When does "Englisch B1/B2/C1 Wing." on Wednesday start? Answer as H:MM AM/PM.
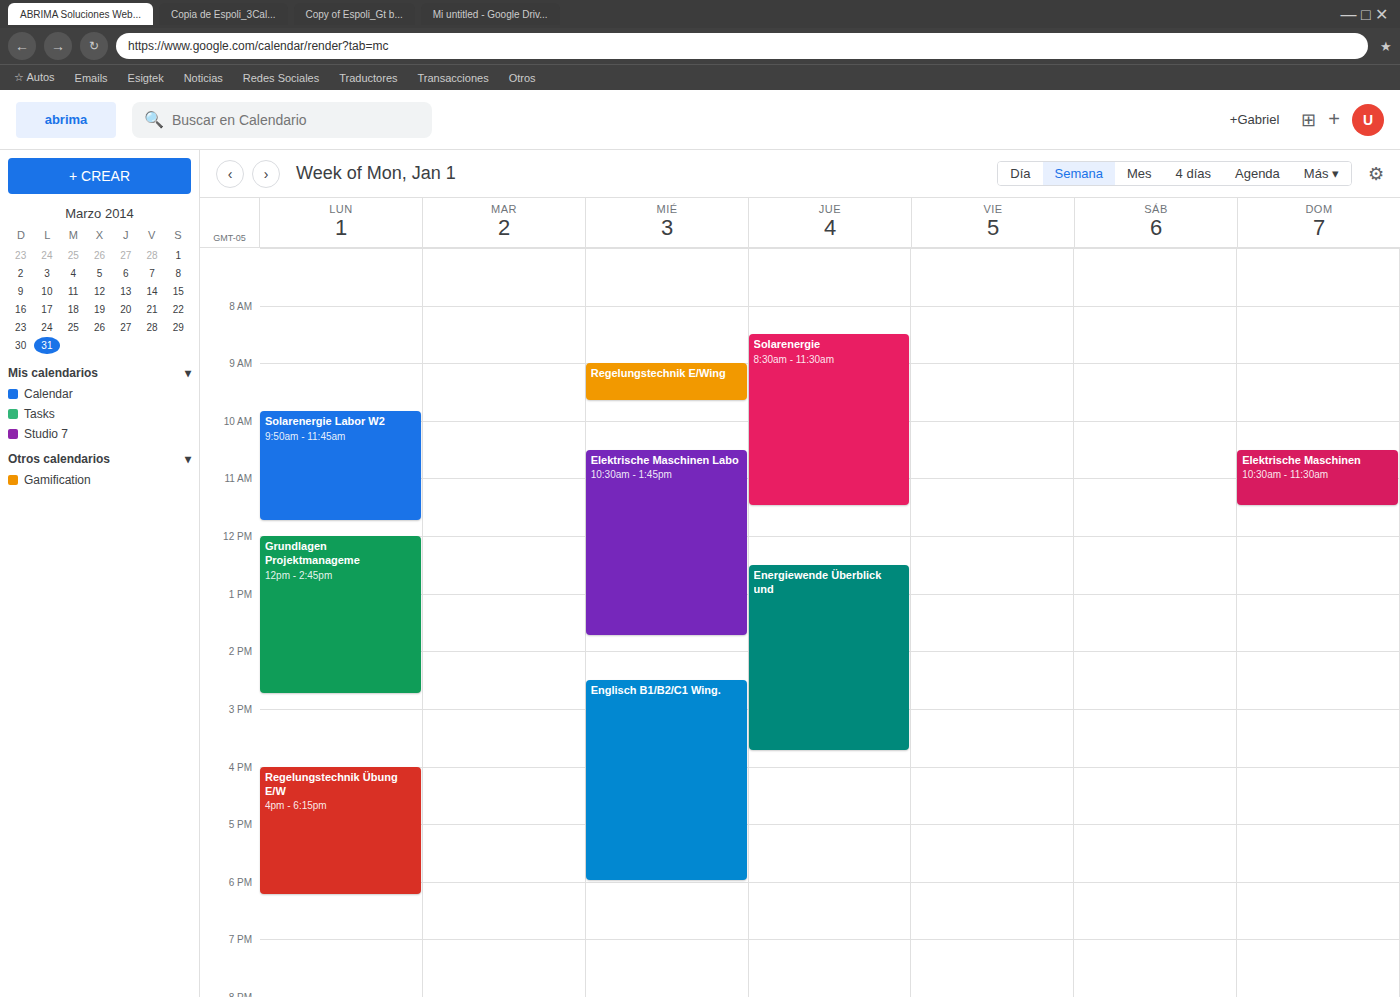
2:30 PM